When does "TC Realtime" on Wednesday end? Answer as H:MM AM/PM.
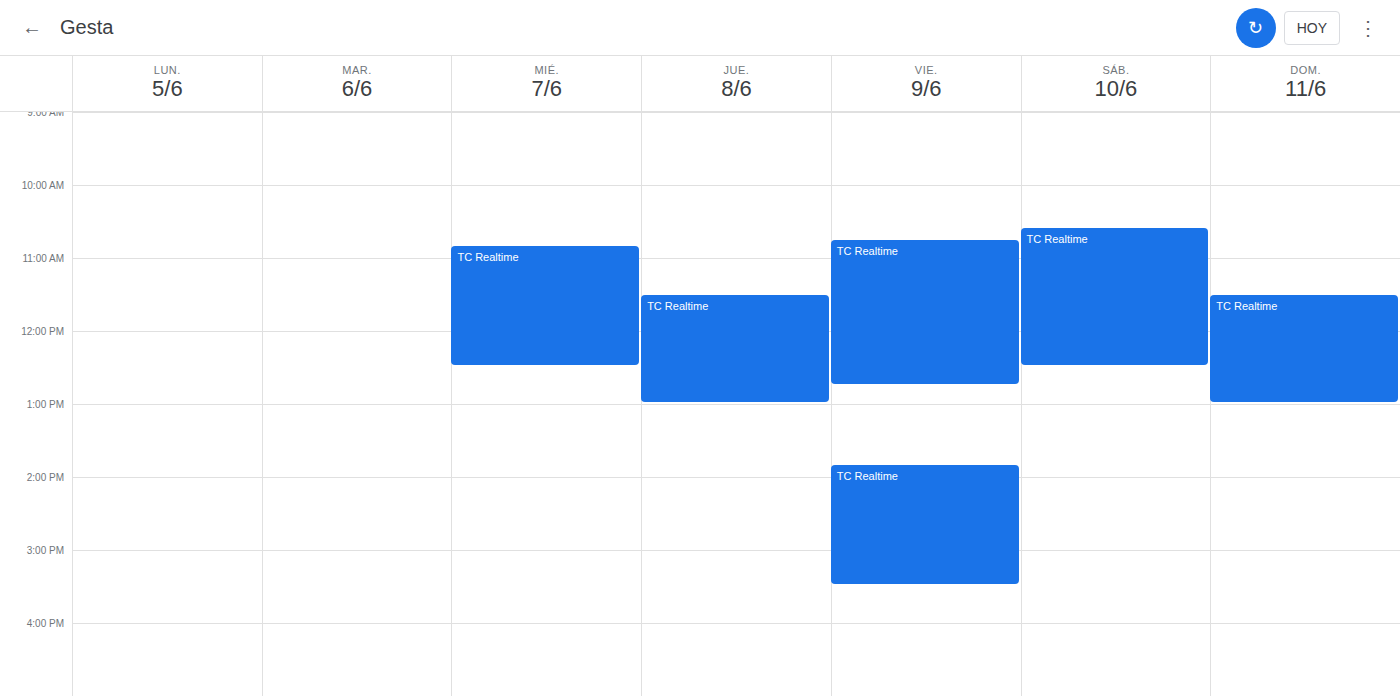
12:30 PM